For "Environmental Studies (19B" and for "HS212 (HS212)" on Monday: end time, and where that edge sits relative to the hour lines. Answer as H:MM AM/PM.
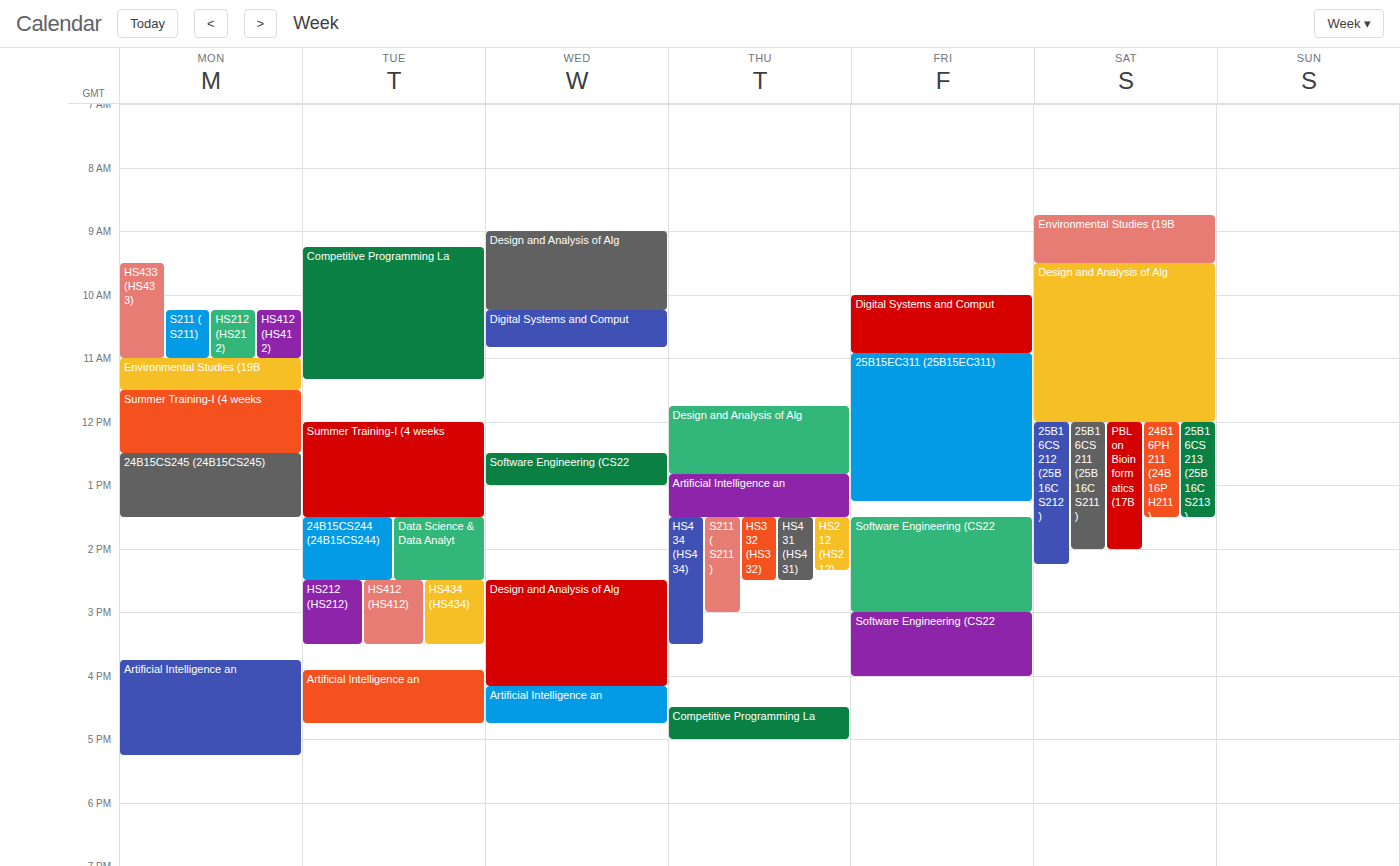
"Environmental Studies (19B": 11:30 AM, halfway between the 11 AM and 12 PM lines. "HS212 (HS212)": 11:00 AM, exactly on the 11 AM line.